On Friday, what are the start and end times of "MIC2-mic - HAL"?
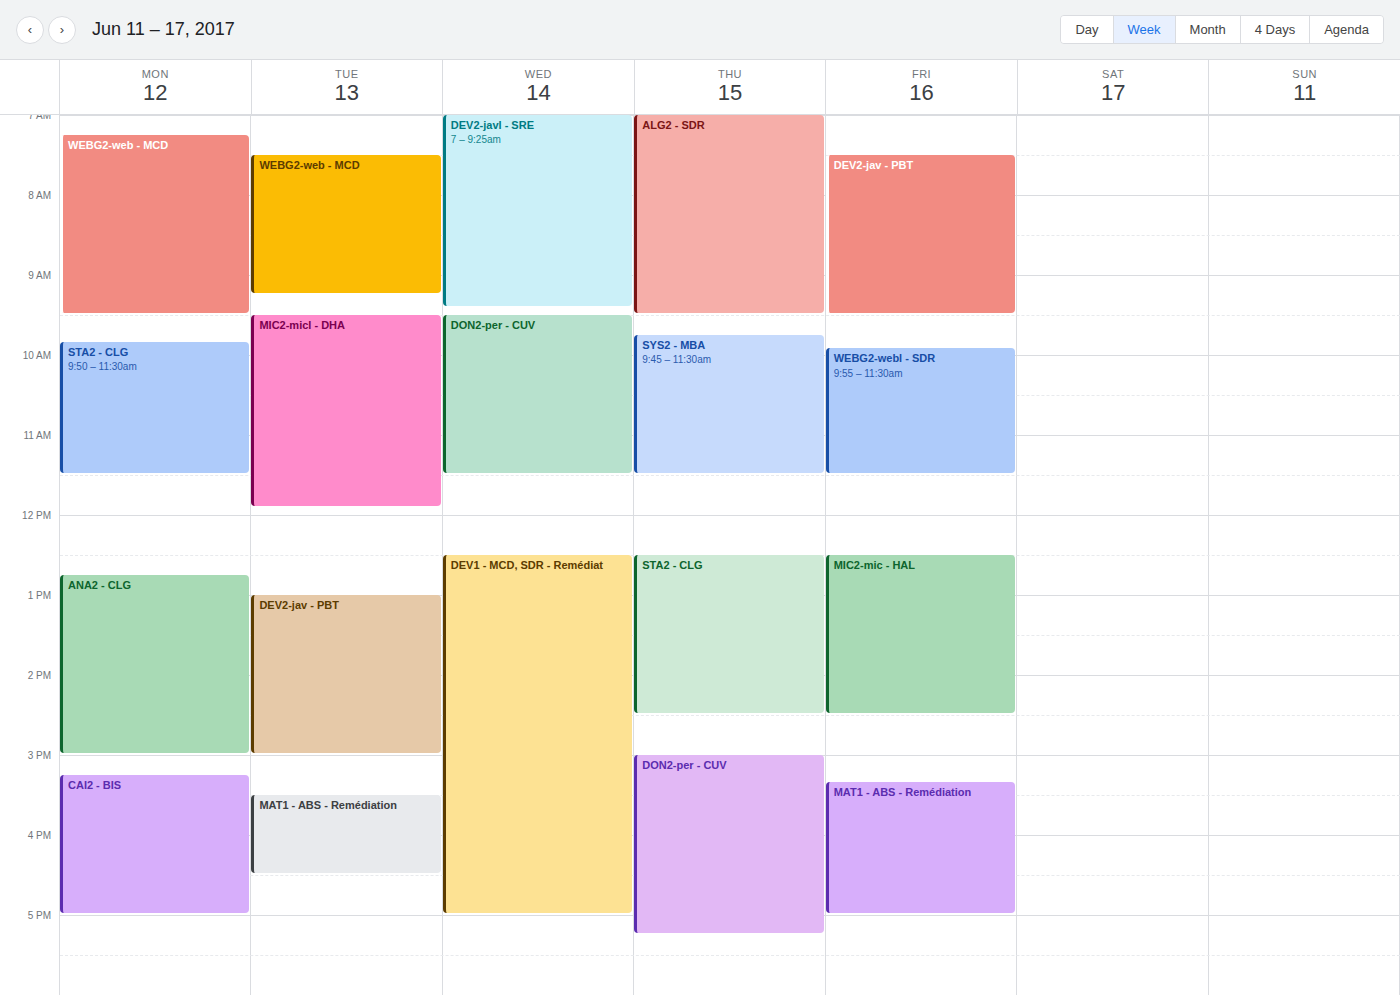
12:30 to 14:30